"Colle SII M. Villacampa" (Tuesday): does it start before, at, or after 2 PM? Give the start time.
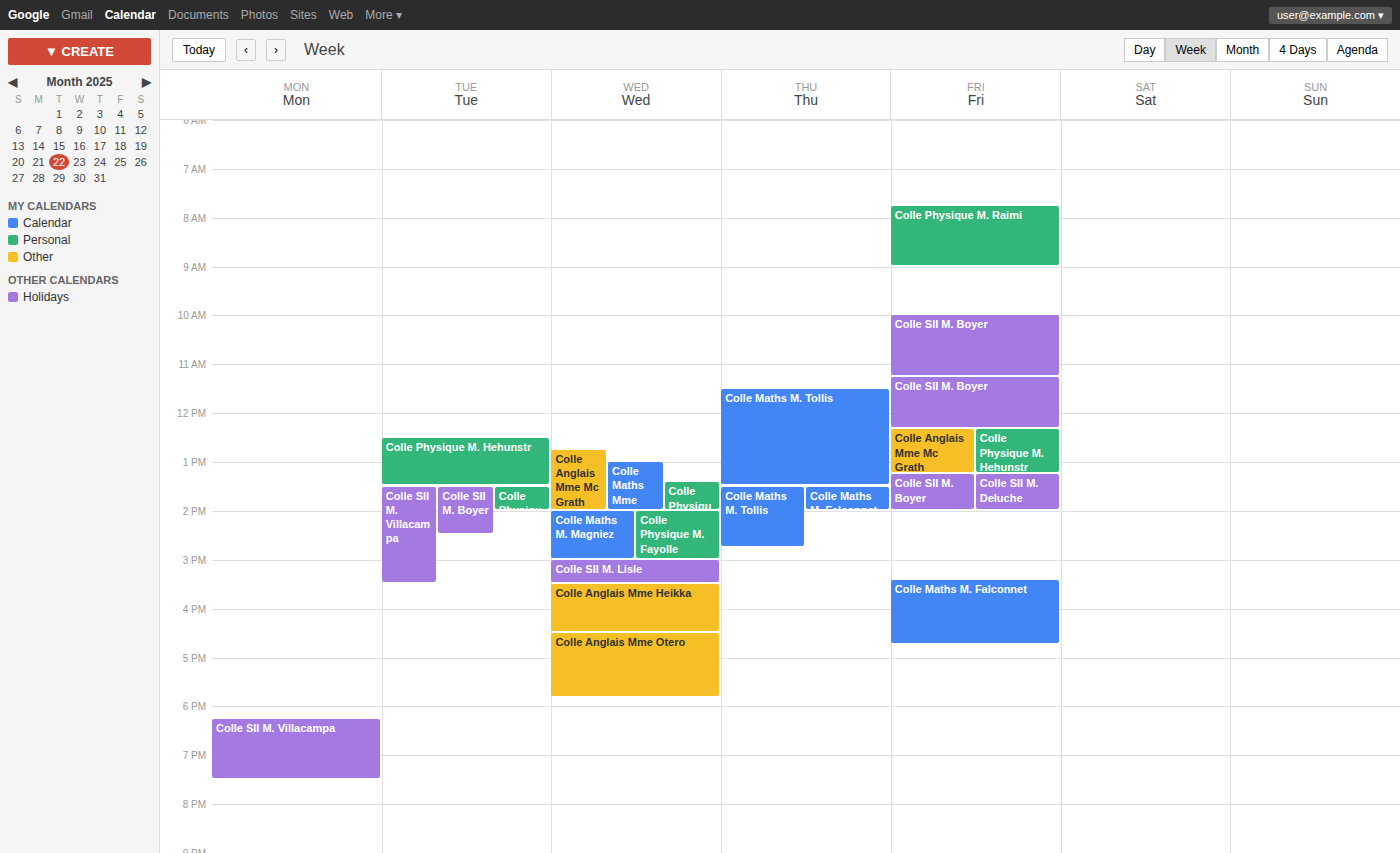
1:30 PM -- before 2 PM, 30 minutes above the 2 PM line.